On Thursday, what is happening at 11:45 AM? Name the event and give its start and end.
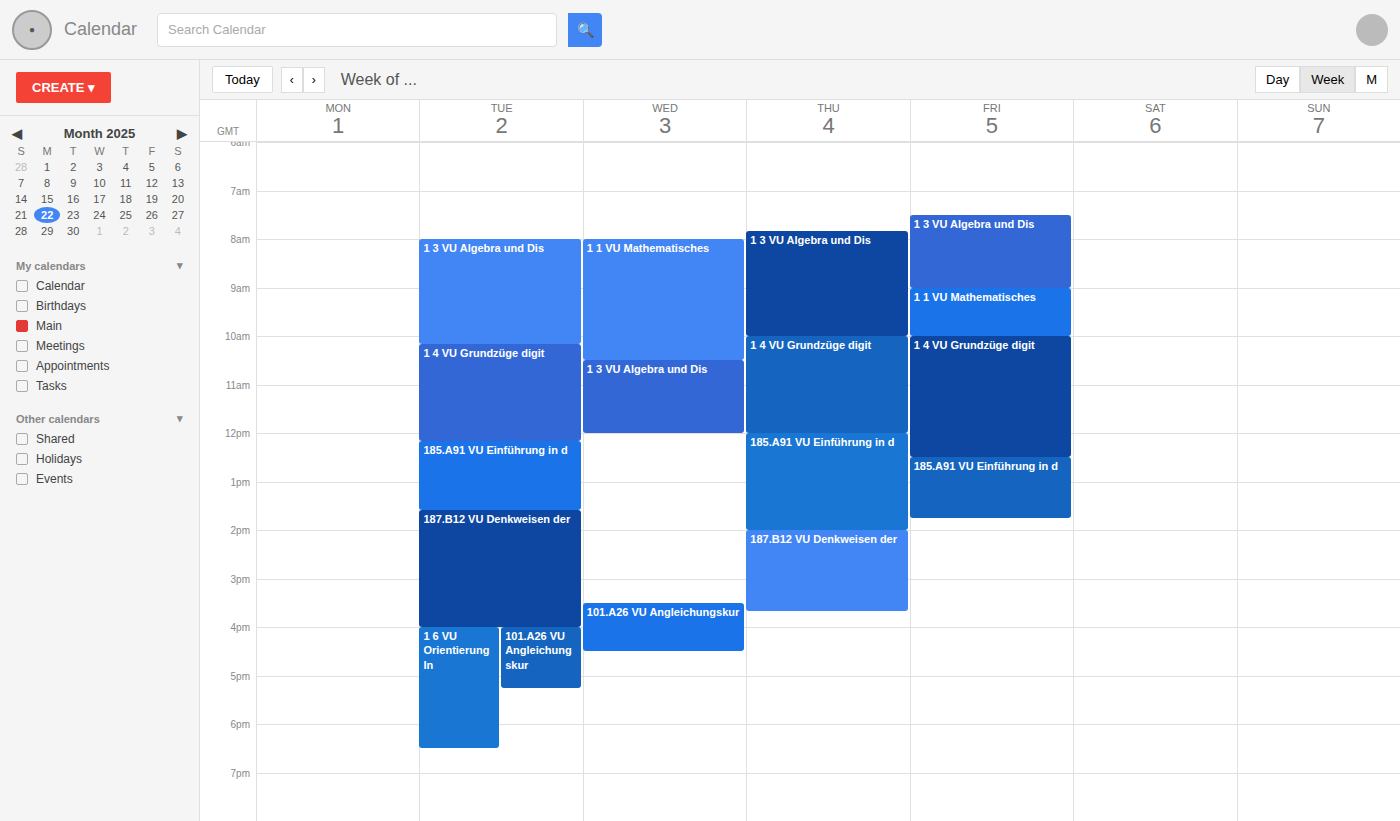
"1 4 VU Grundzüge digit", 10:00 AM to 12:00 PM